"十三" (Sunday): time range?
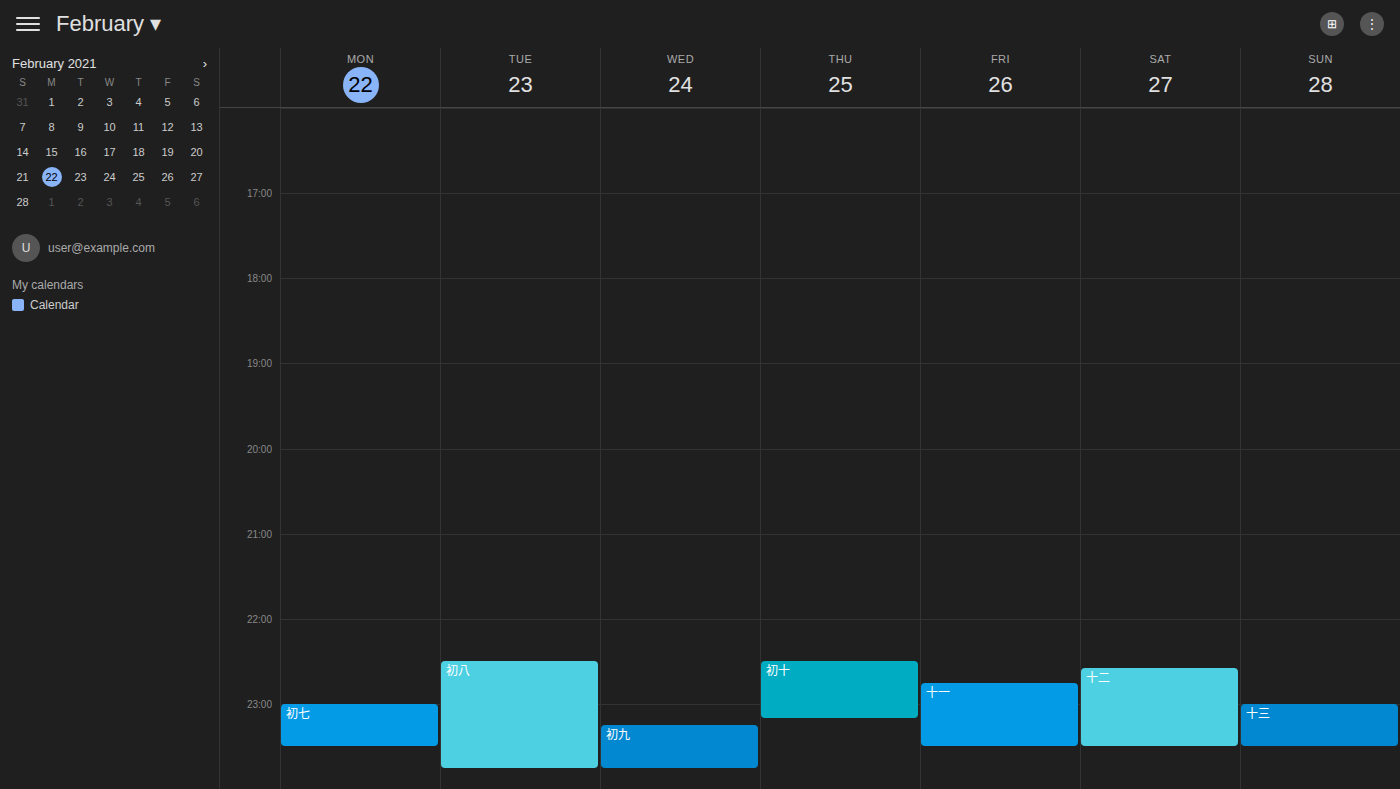
11:00 PM to 11:30 PM